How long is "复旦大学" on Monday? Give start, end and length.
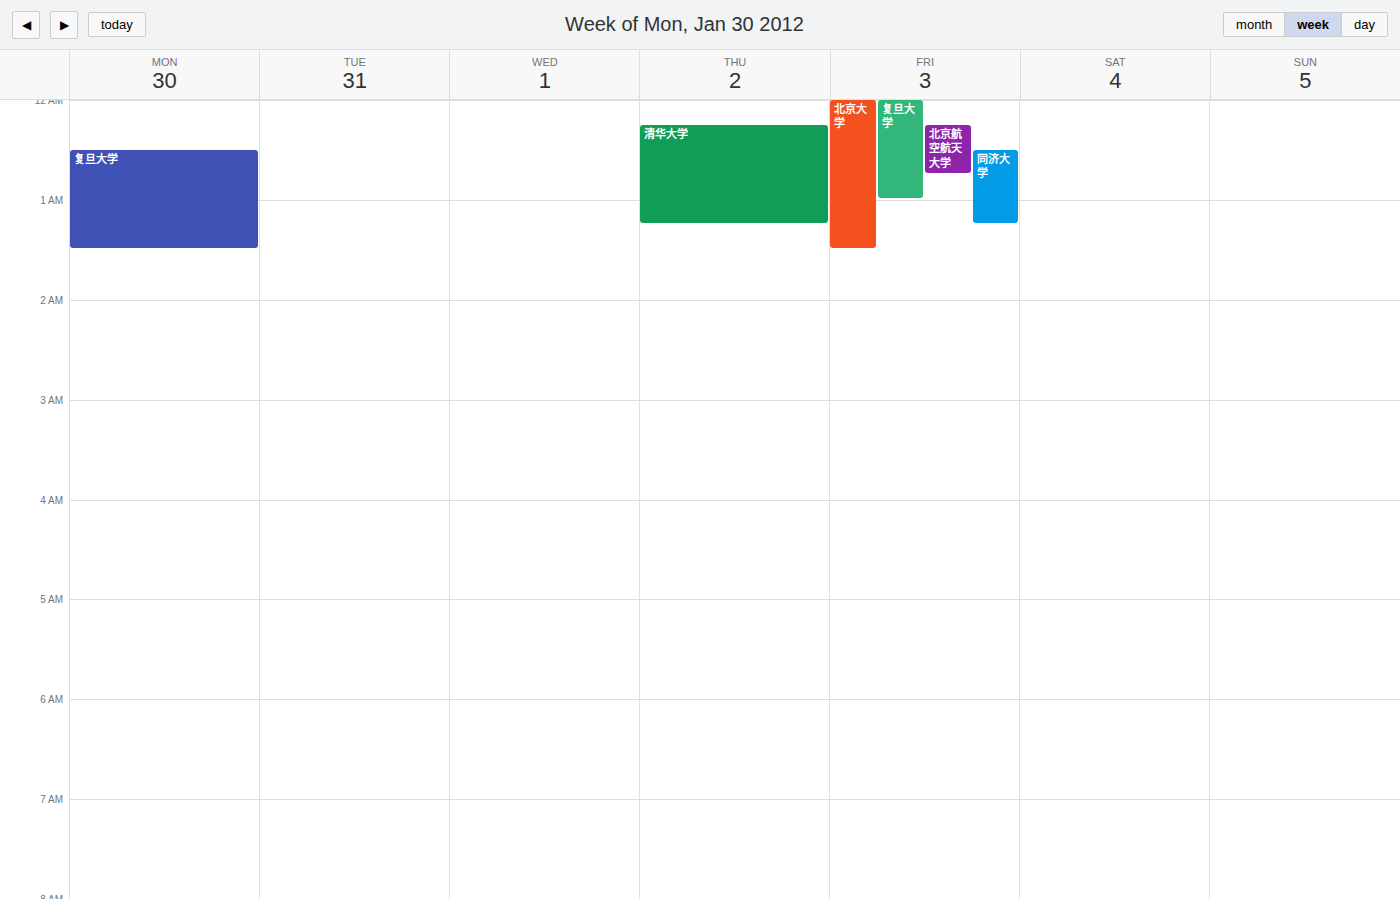
12:30 AM to 1:30 AM, 1 hour